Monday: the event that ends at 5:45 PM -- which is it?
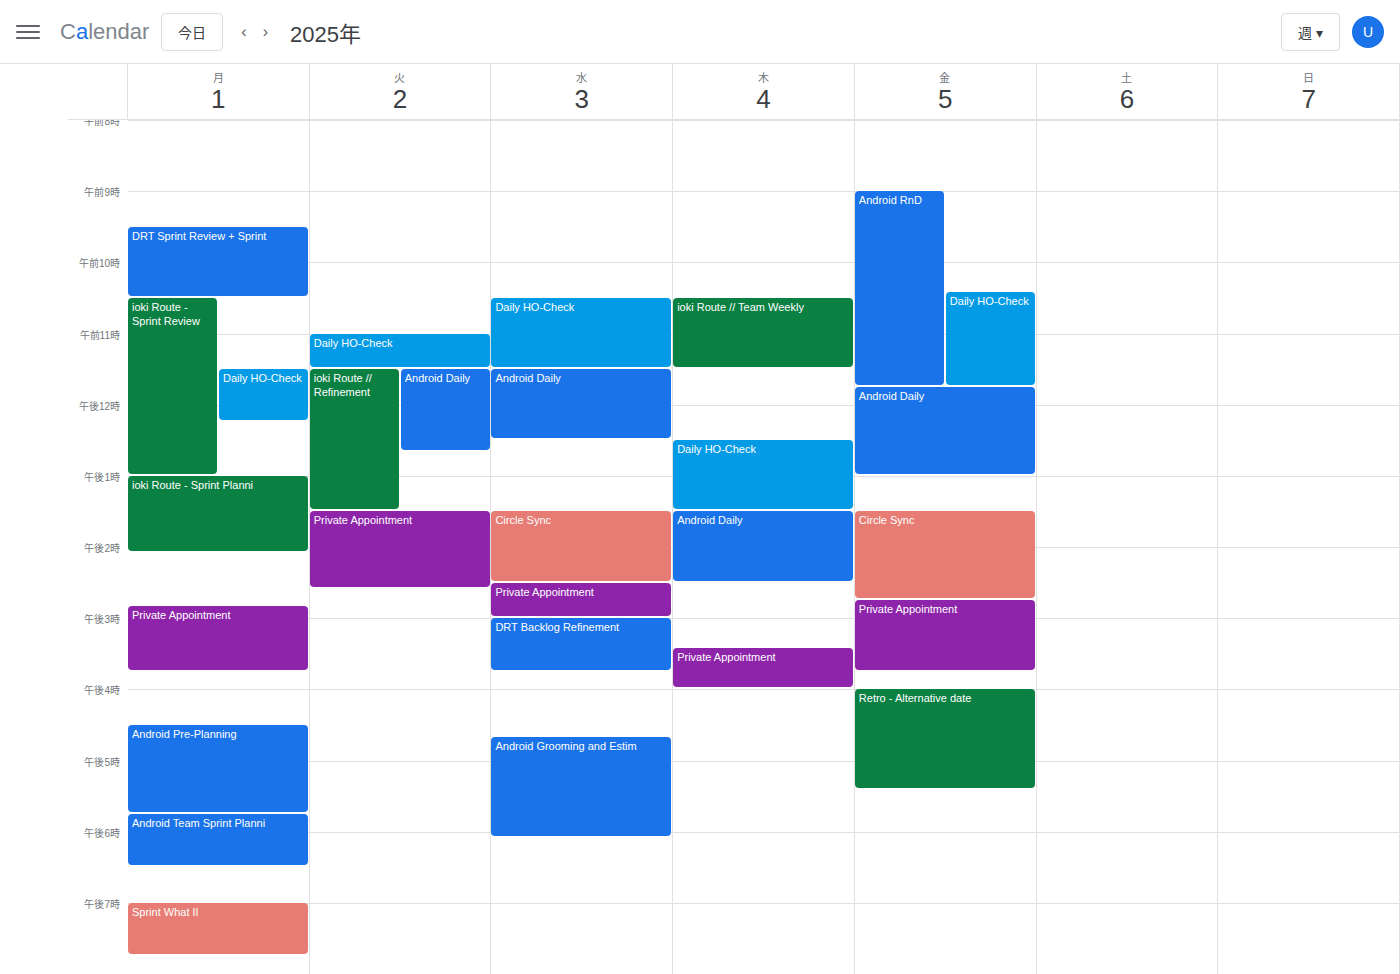
"Android Pre-Planning"